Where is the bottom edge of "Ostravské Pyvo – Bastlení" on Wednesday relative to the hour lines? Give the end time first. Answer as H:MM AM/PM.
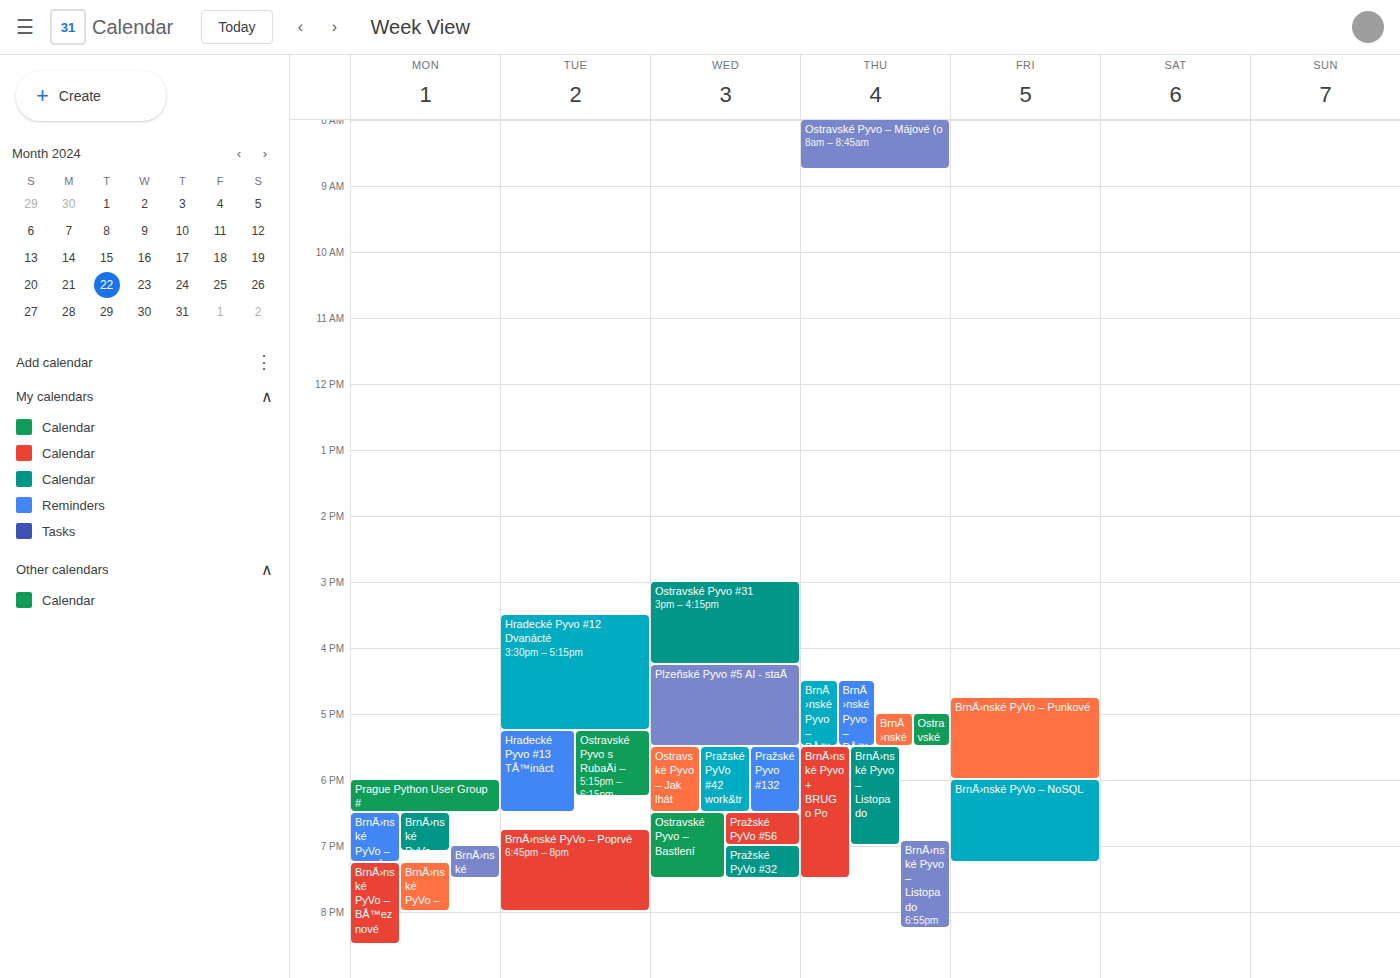
7:30 PM -- halfway between the 7 PM and 8 PM lines.